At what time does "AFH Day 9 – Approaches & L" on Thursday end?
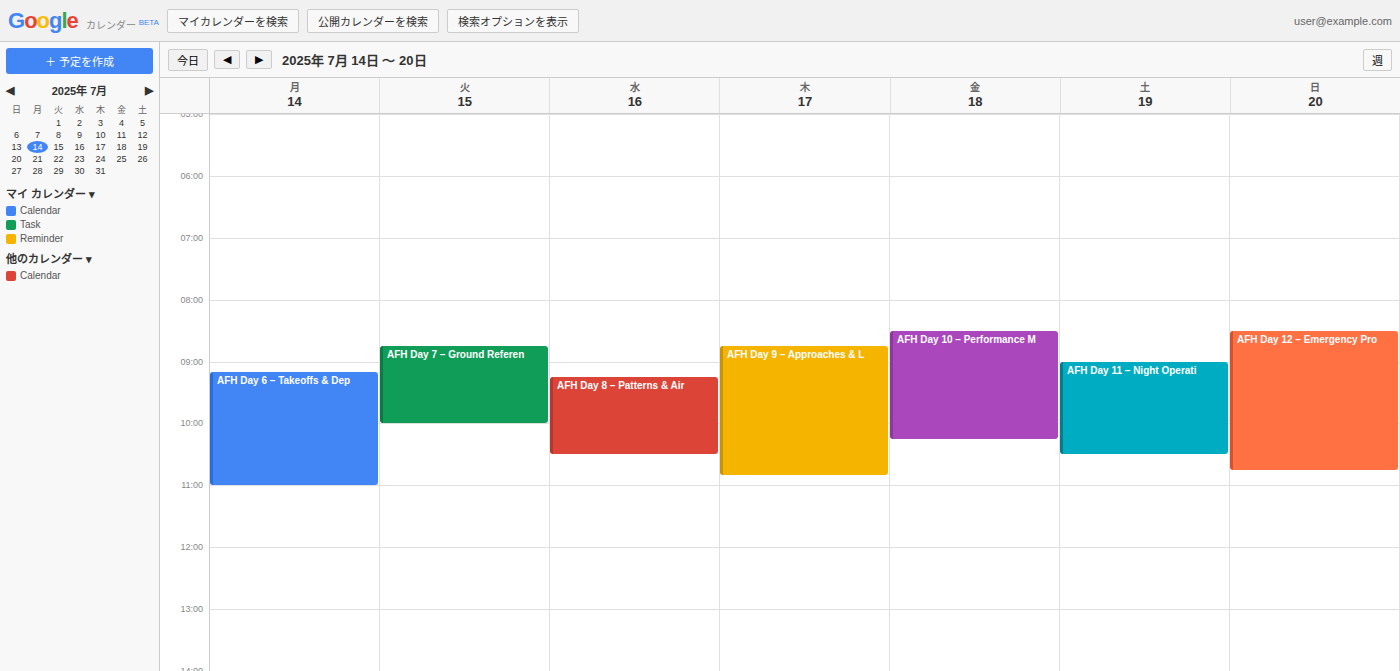
10:50